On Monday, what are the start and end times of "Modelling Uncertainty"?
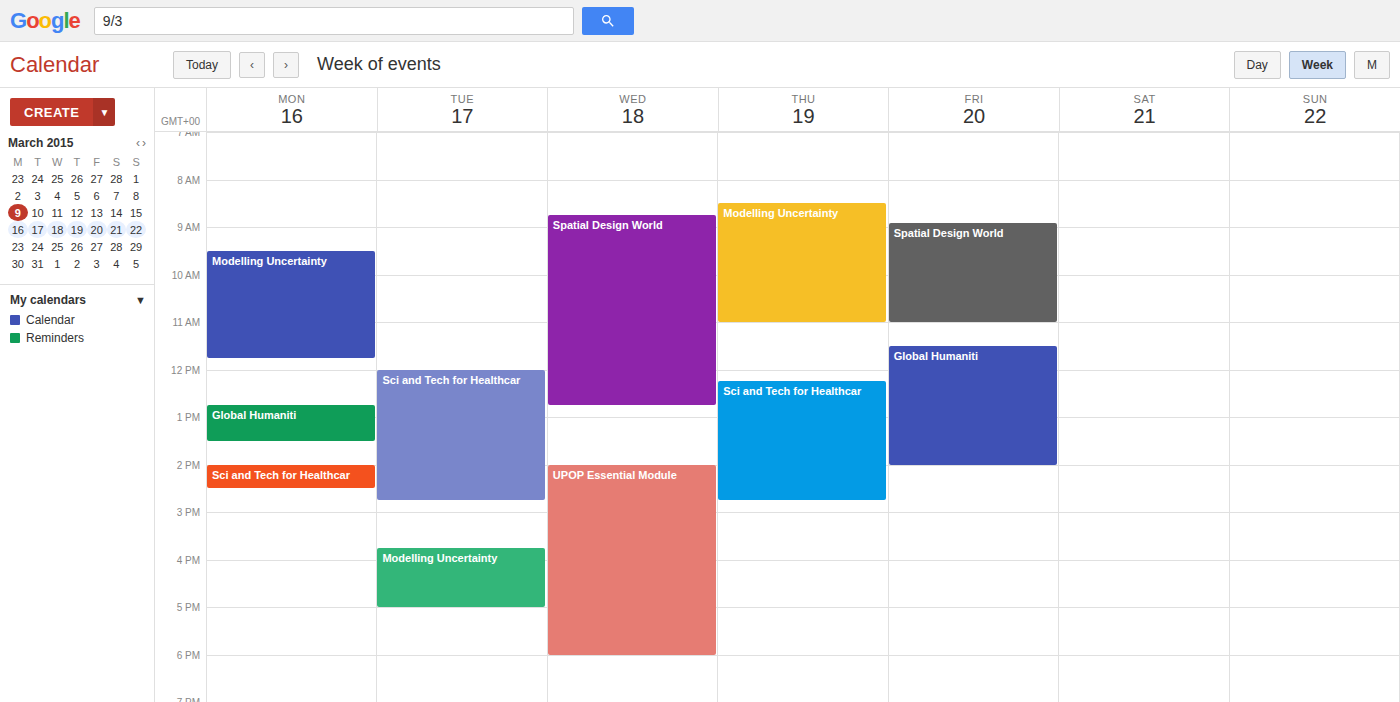
9:30 AM to 11:45 AM